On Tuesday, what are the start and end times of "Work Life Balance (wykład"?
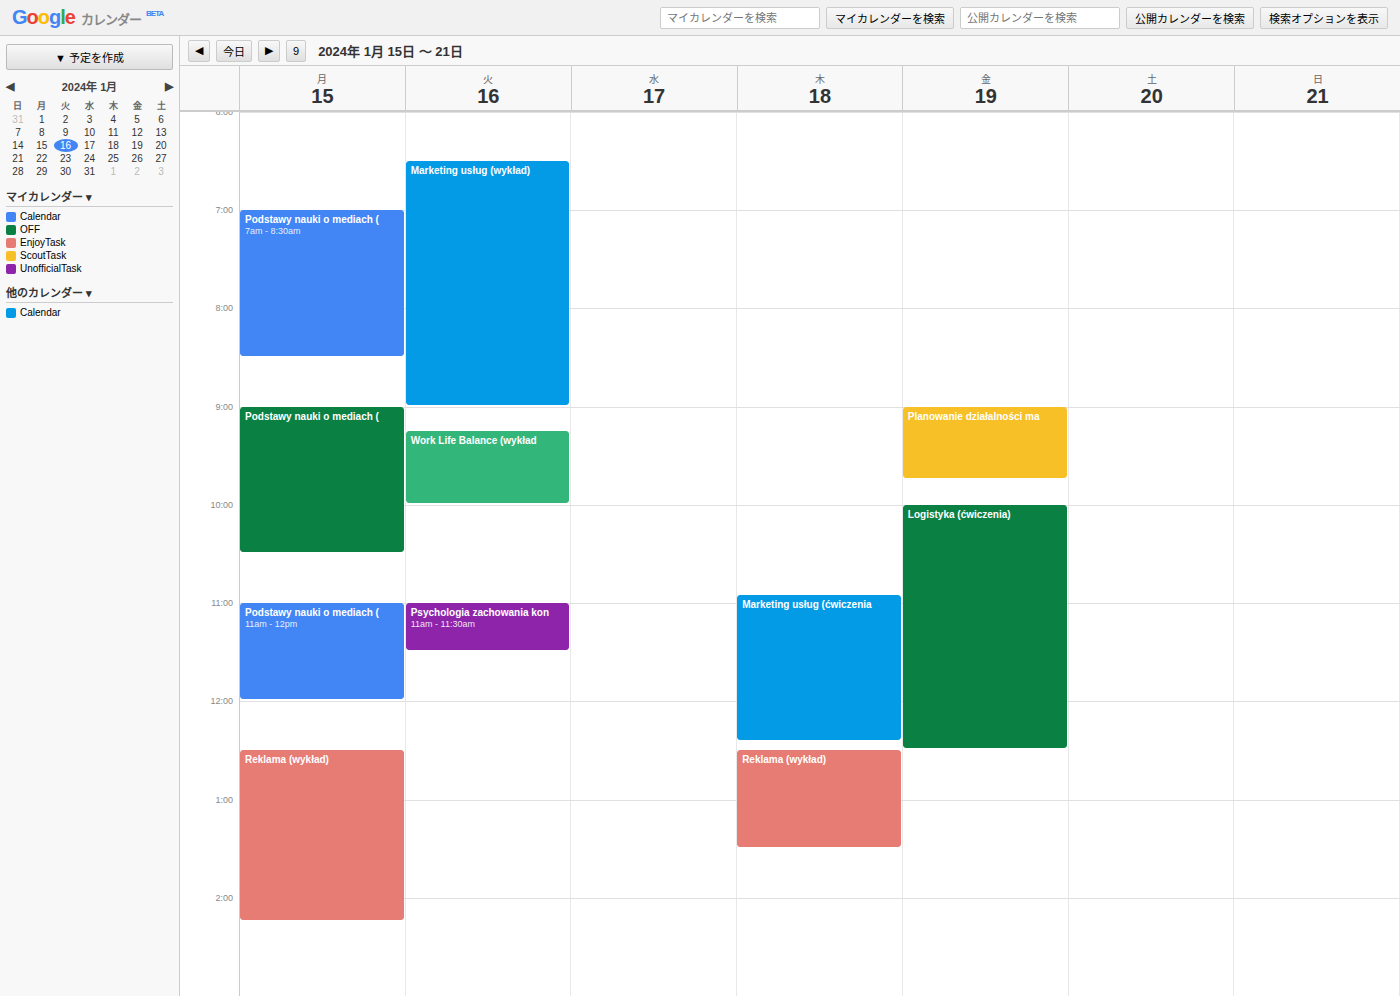
9:15 AM to 10:00 AM